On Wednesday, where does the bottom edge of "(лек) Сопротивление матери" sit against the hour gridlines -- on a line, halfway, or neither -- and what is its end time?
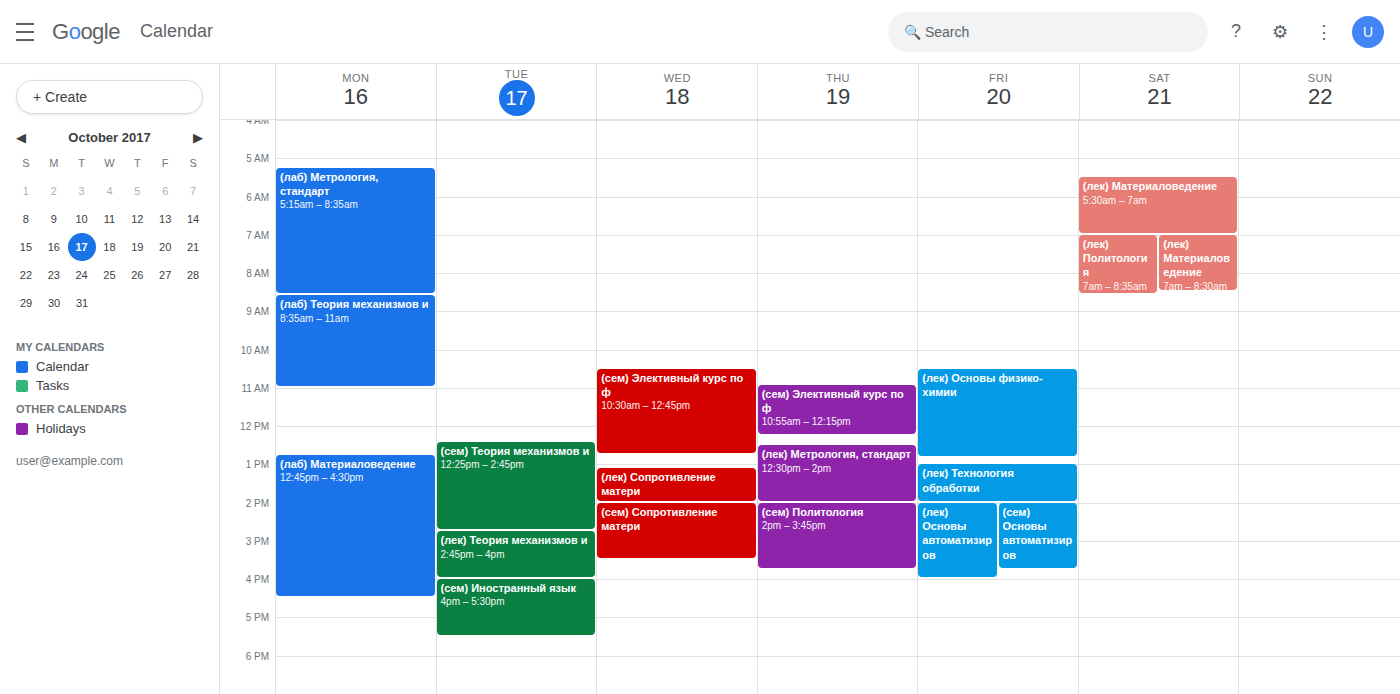
2:00 PM -- exactly on the 2 PM line.